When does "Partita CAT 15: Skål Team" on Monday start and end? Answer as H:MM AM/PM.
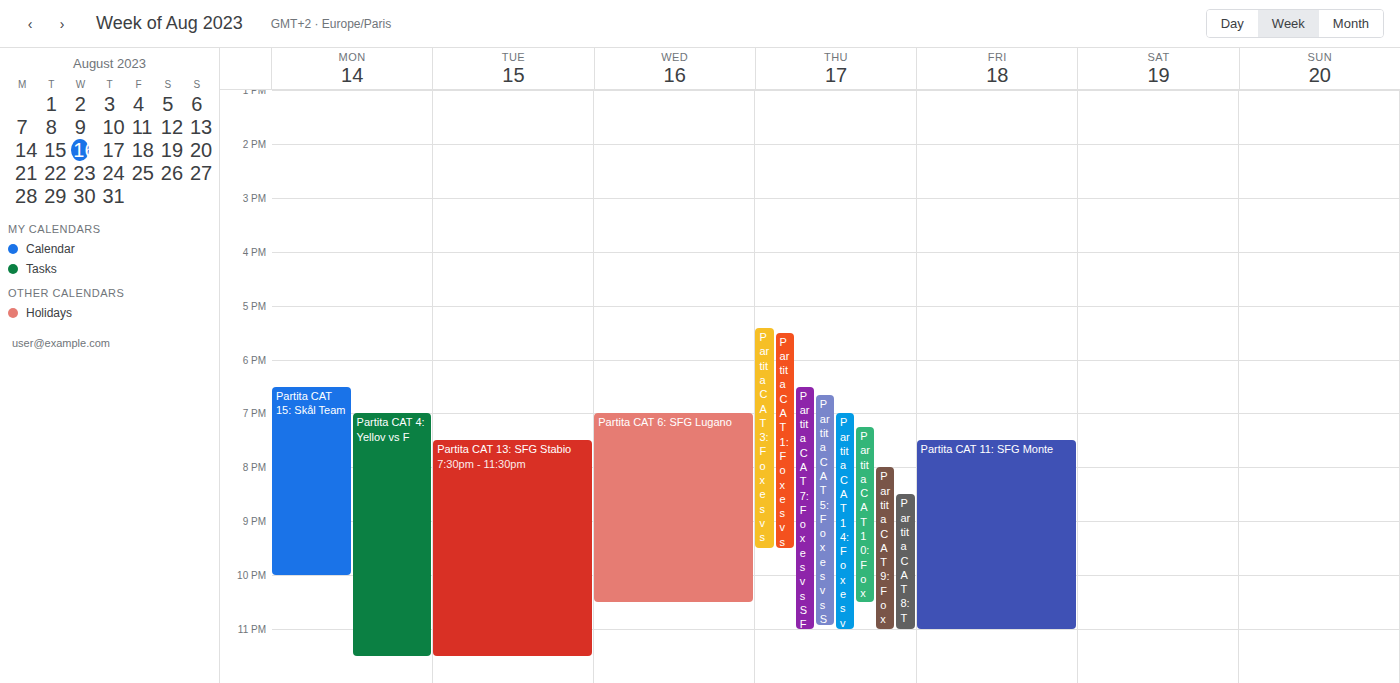
6:30 PM to 10:00 PM